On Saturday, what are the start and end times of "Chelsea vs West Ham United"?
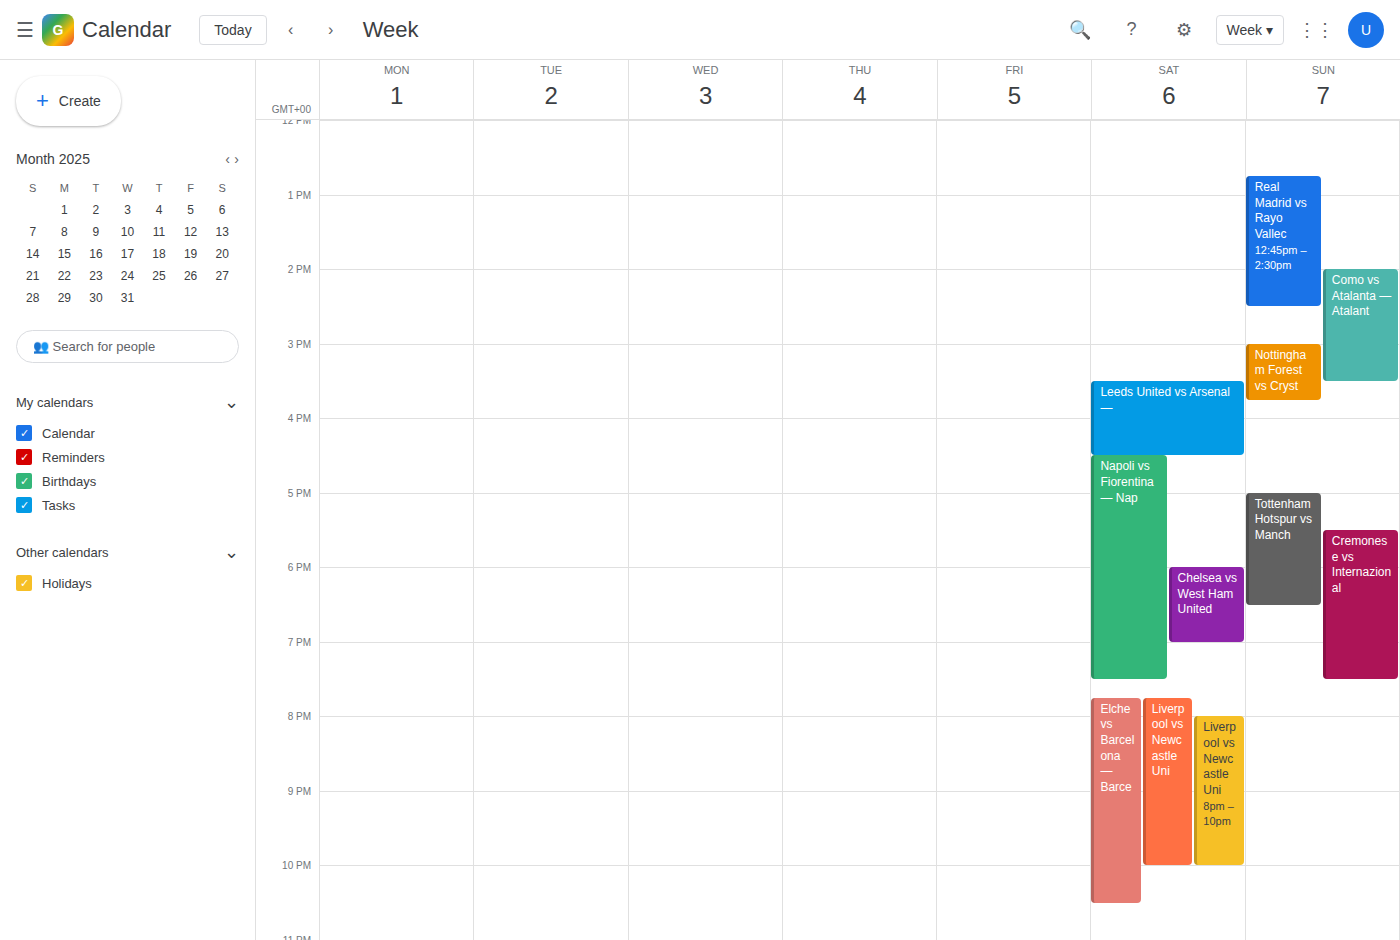
6:00 PM to 7:00 PM